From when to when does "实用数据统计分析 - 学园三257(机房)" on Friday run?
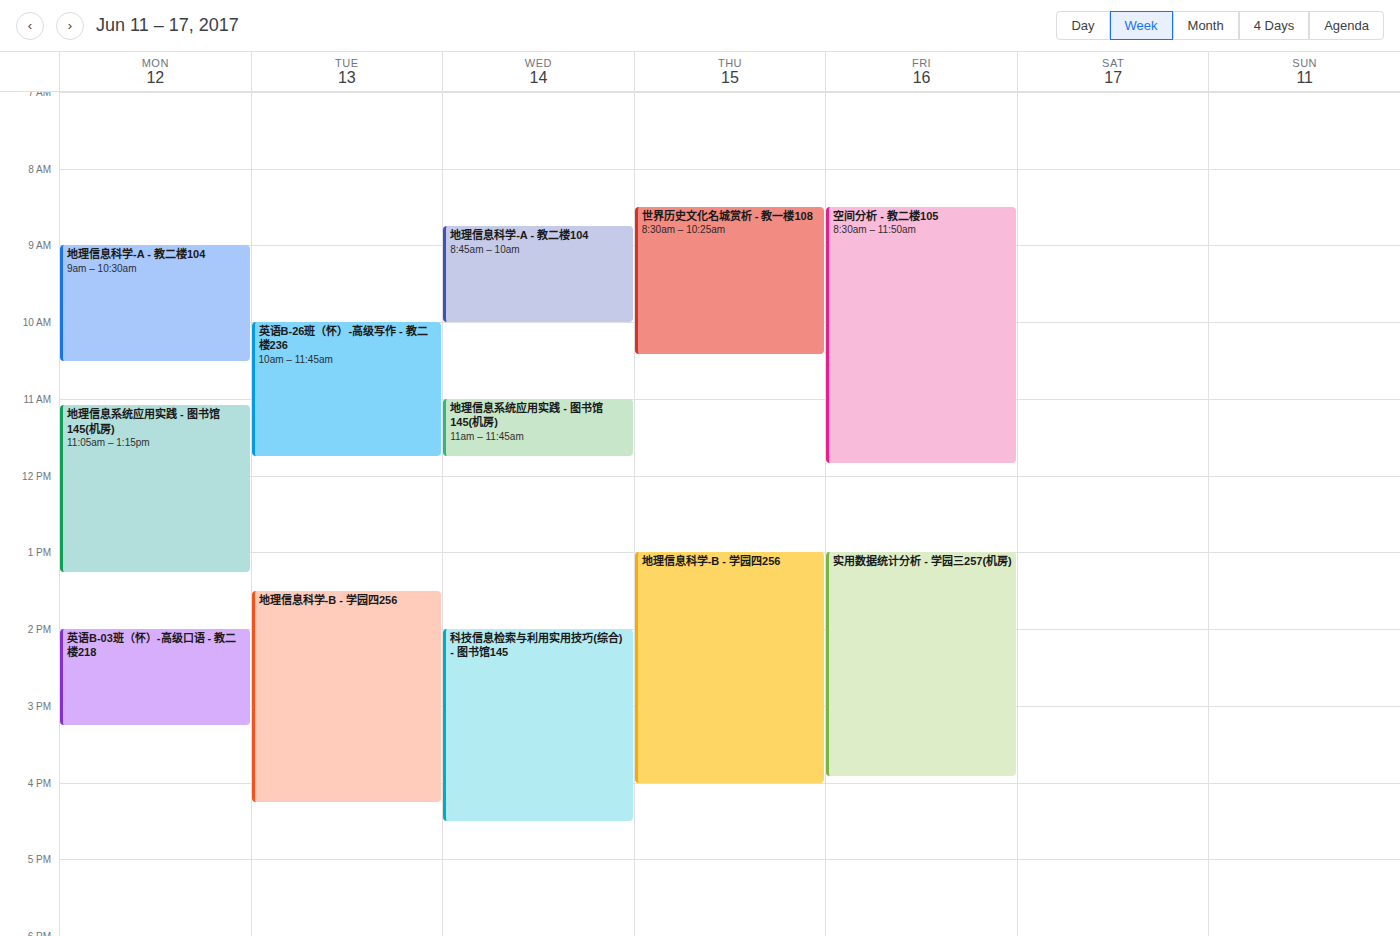
1:00 PM to 3:55 PM